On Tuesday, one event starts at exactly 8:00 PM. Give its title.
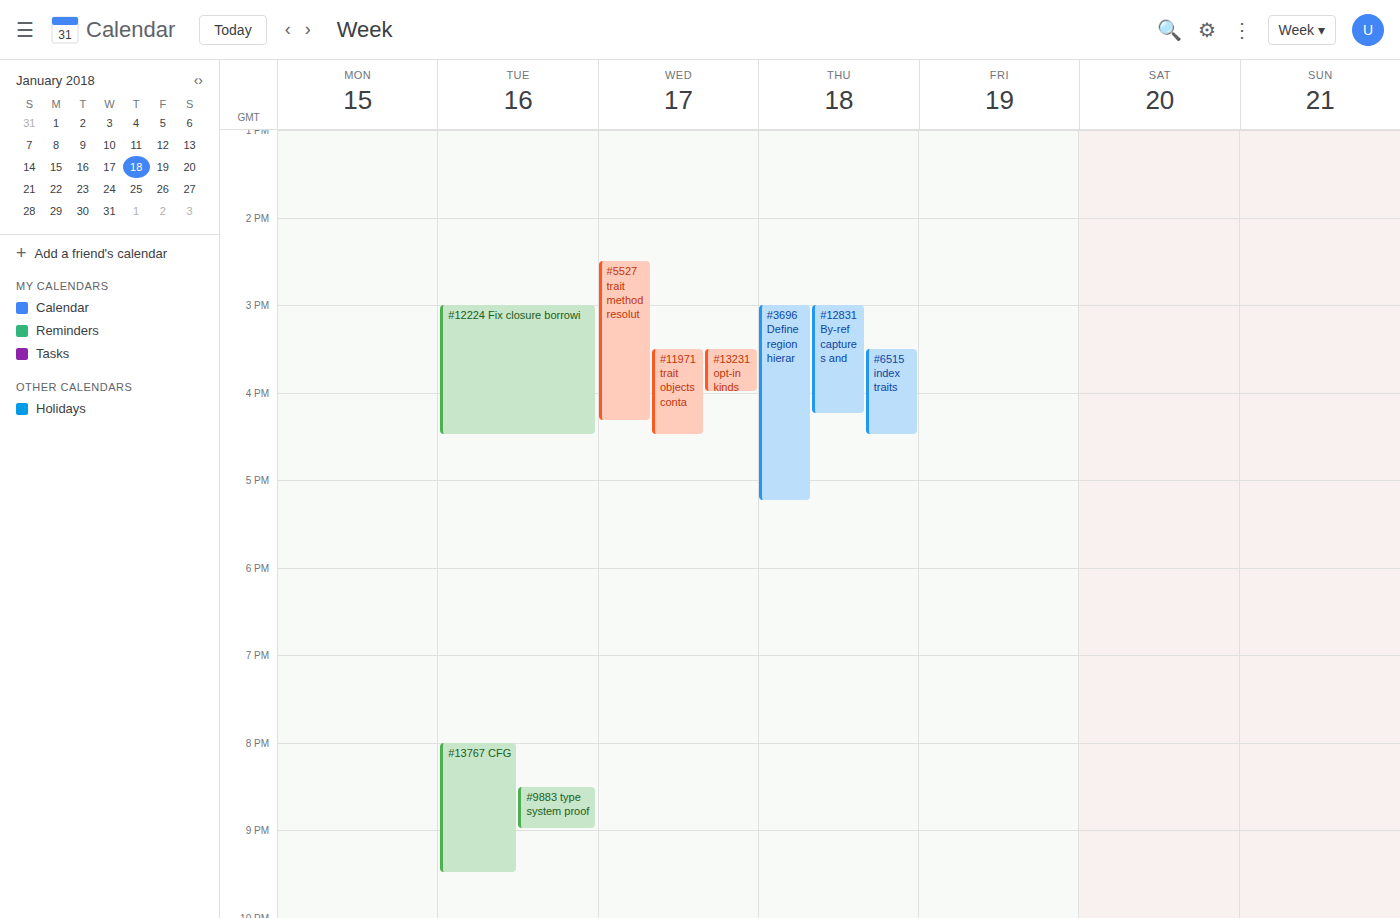
"#13767 CFG"